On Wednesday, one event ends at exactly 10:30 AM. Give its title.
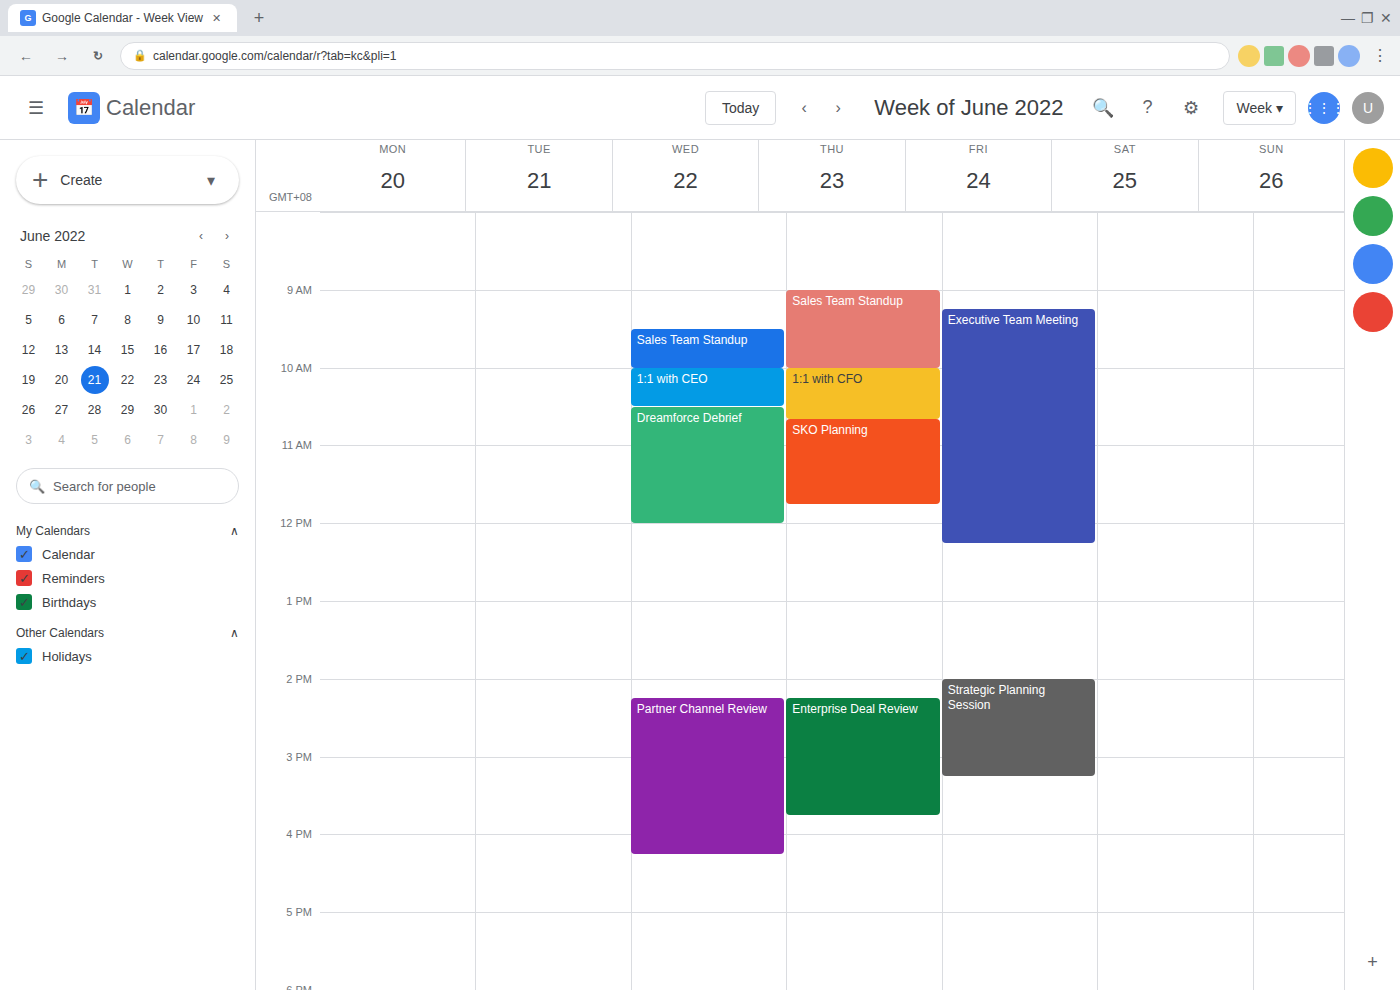
"1:1 with CEO"